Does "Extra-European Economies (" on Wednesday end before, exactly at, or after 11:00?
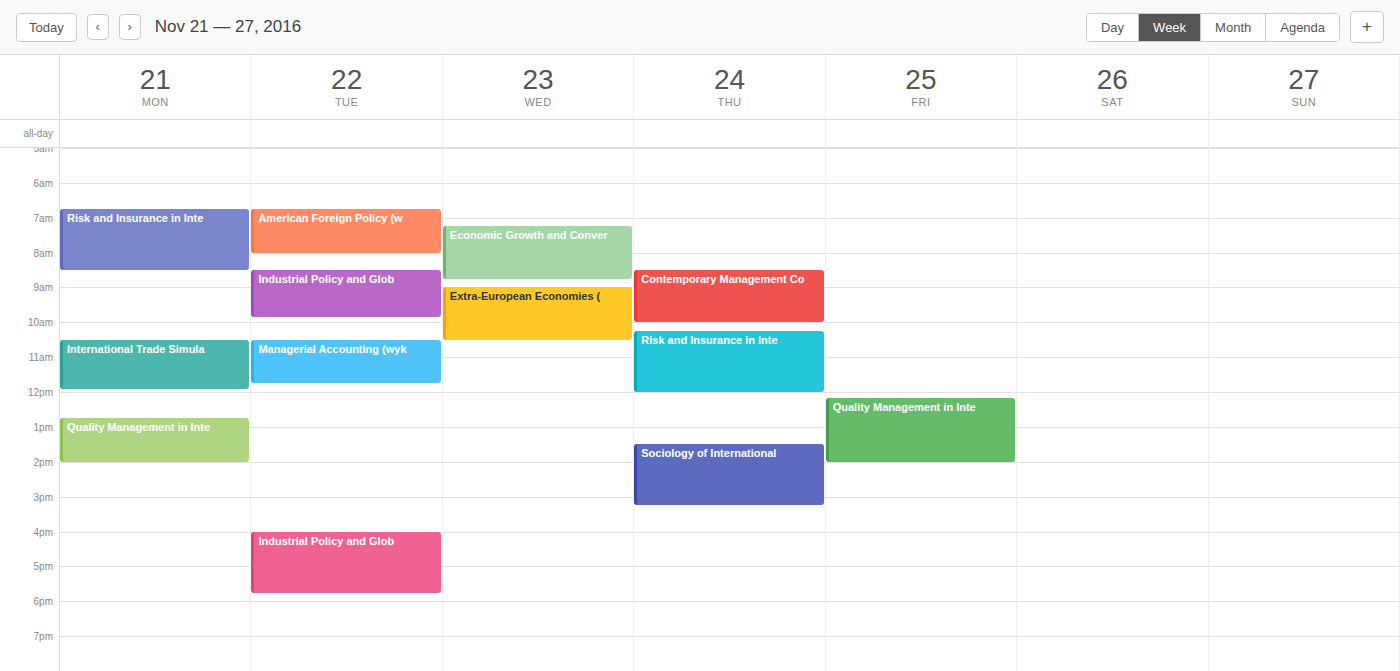
10:30 -- before 11:00, 30 minutes above the 11:00 line.